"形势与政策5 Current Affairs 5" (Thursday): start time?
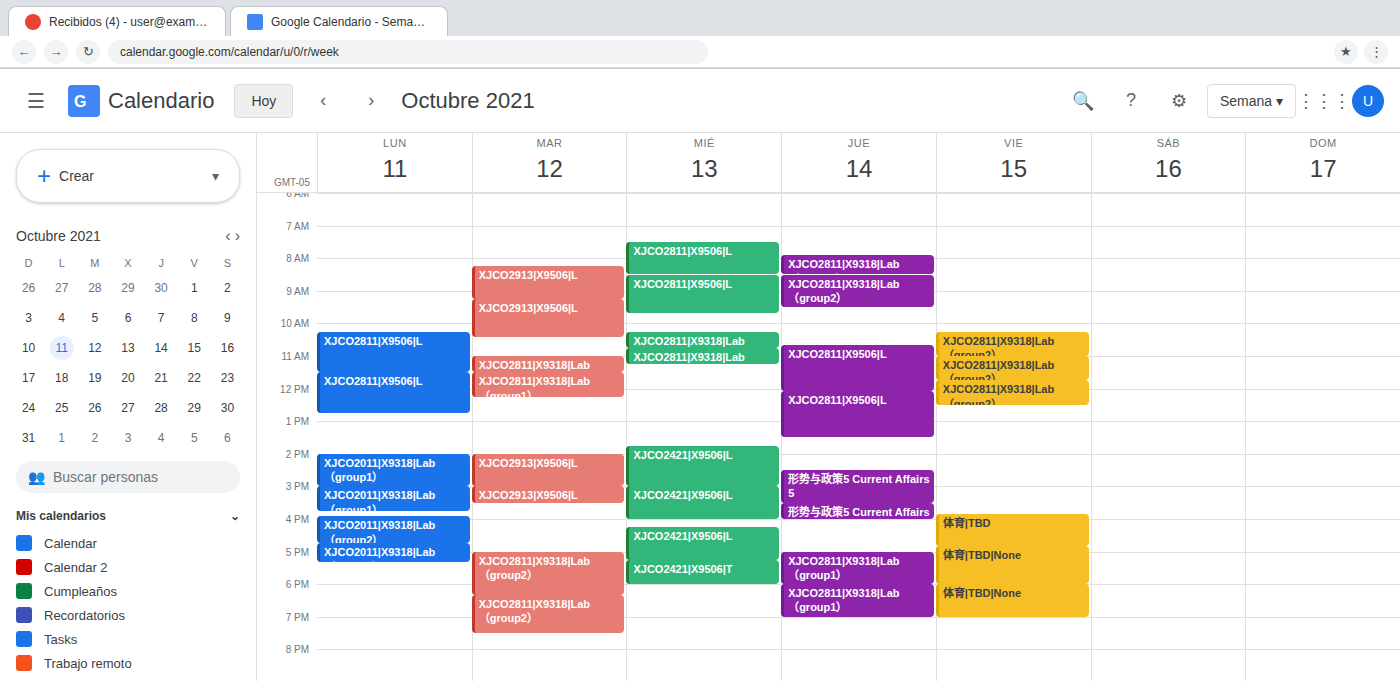
2:30 PM